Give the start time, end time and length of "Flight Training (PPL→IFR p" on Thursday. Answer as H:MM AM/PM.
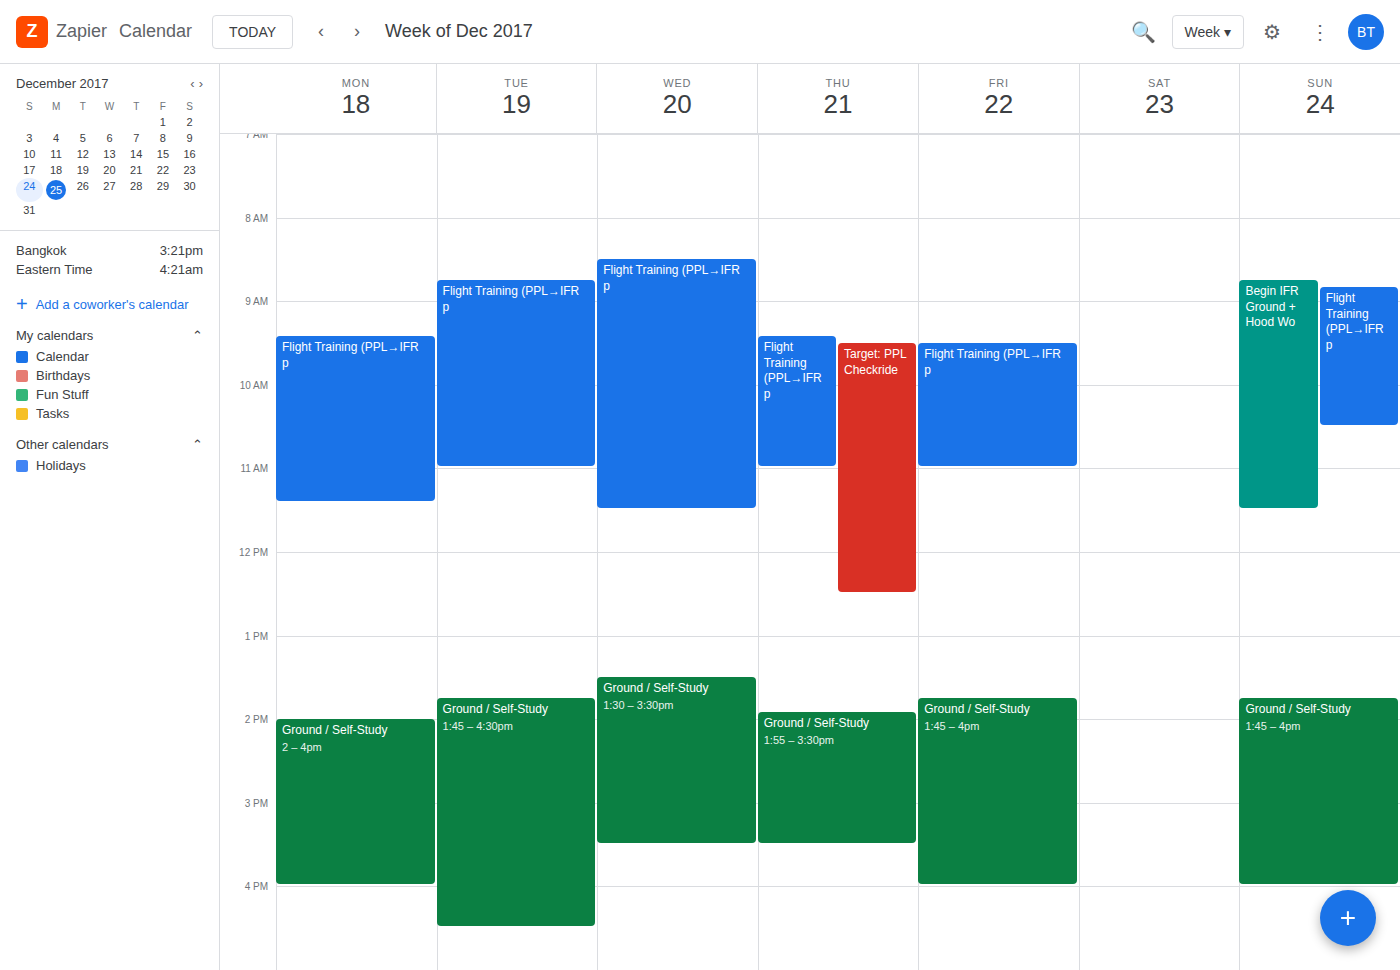
9:25 AM to 11:00 AM, 1 hour 35 minutes